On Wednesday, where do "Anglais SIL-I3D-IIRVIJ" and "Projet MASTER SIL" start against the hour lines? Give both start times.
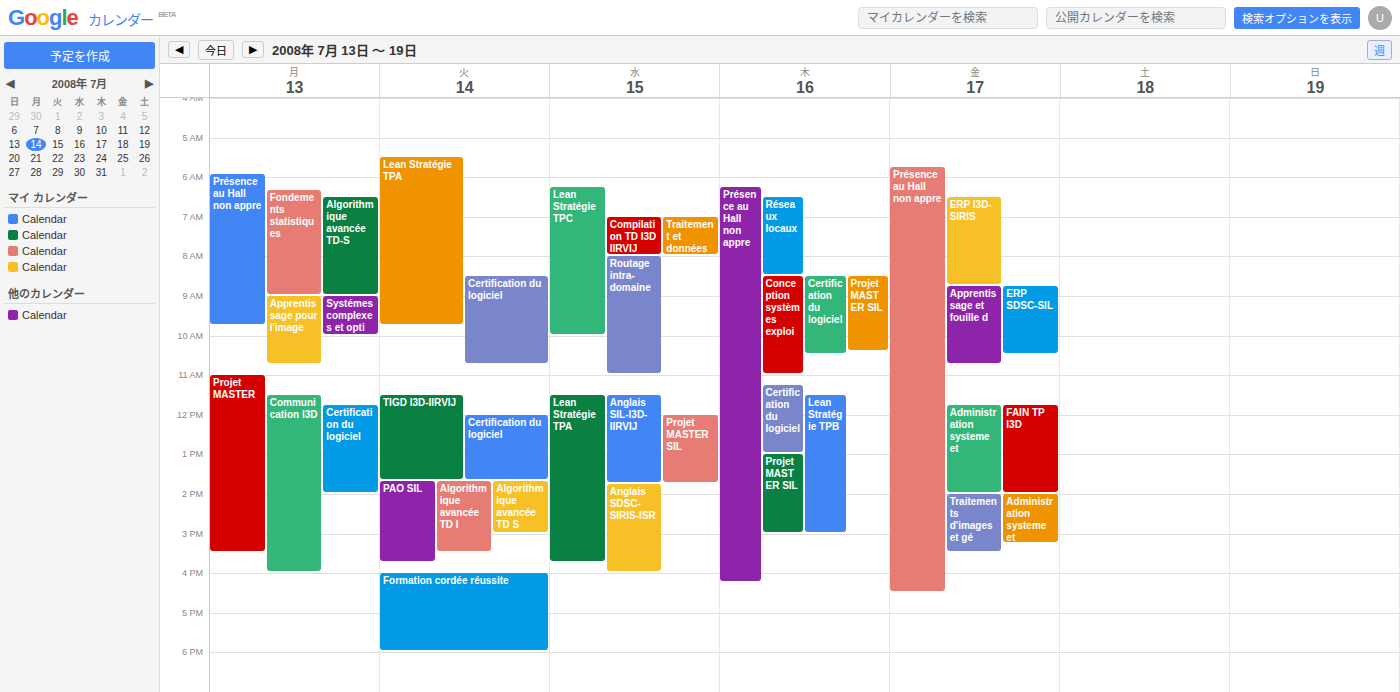
"Anglais SIL-I3D-IIRVIJ": 11:30, halfway between the 11:00 and 12:00 lines. "Projet MASTER SIL": 12:00, exactly on the 12:00 line.